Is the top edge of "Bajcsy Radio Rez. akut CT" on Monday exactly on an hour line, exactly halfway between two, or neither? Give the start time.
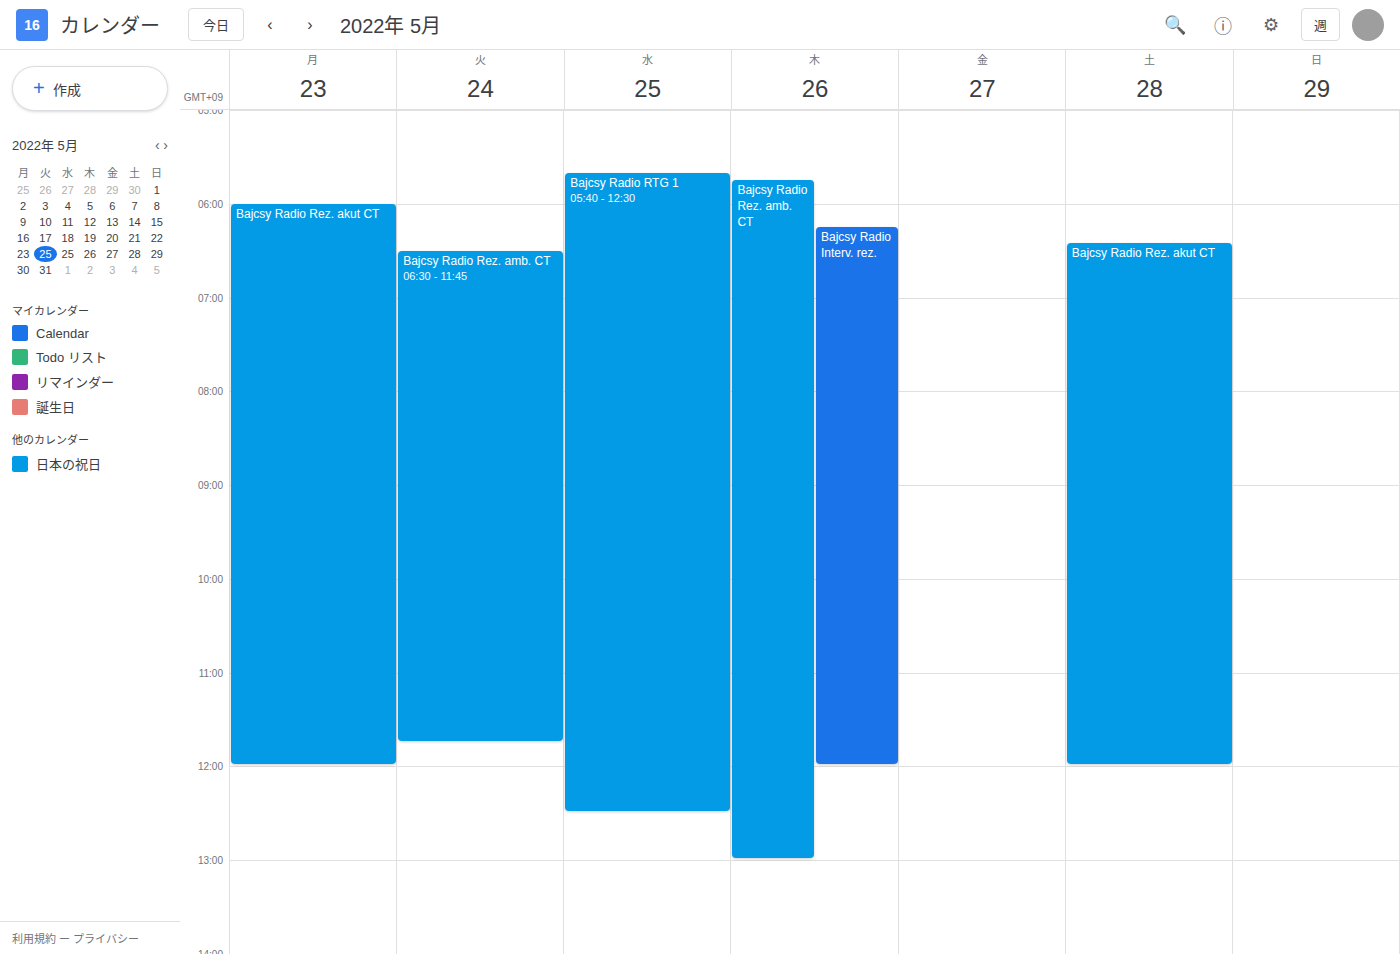
6:00 AM -- exactly on the 6 AM line.